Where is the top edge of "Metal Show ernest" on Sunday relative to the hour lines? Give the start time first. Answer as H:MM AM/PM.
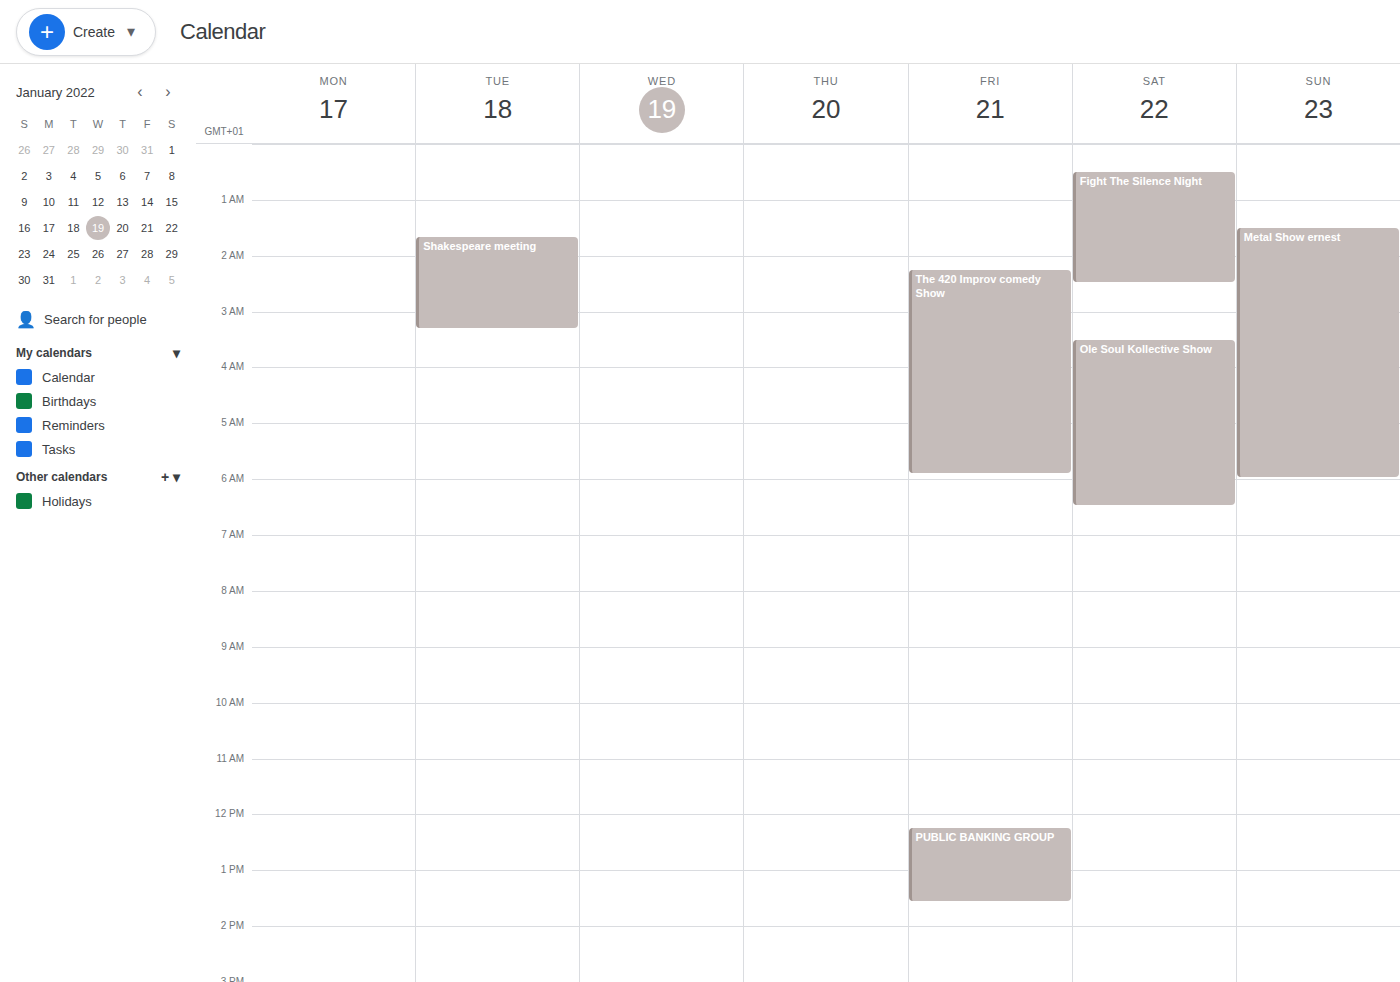
1:30 AM -- halfway between the 1 AM and 2 AM lines.